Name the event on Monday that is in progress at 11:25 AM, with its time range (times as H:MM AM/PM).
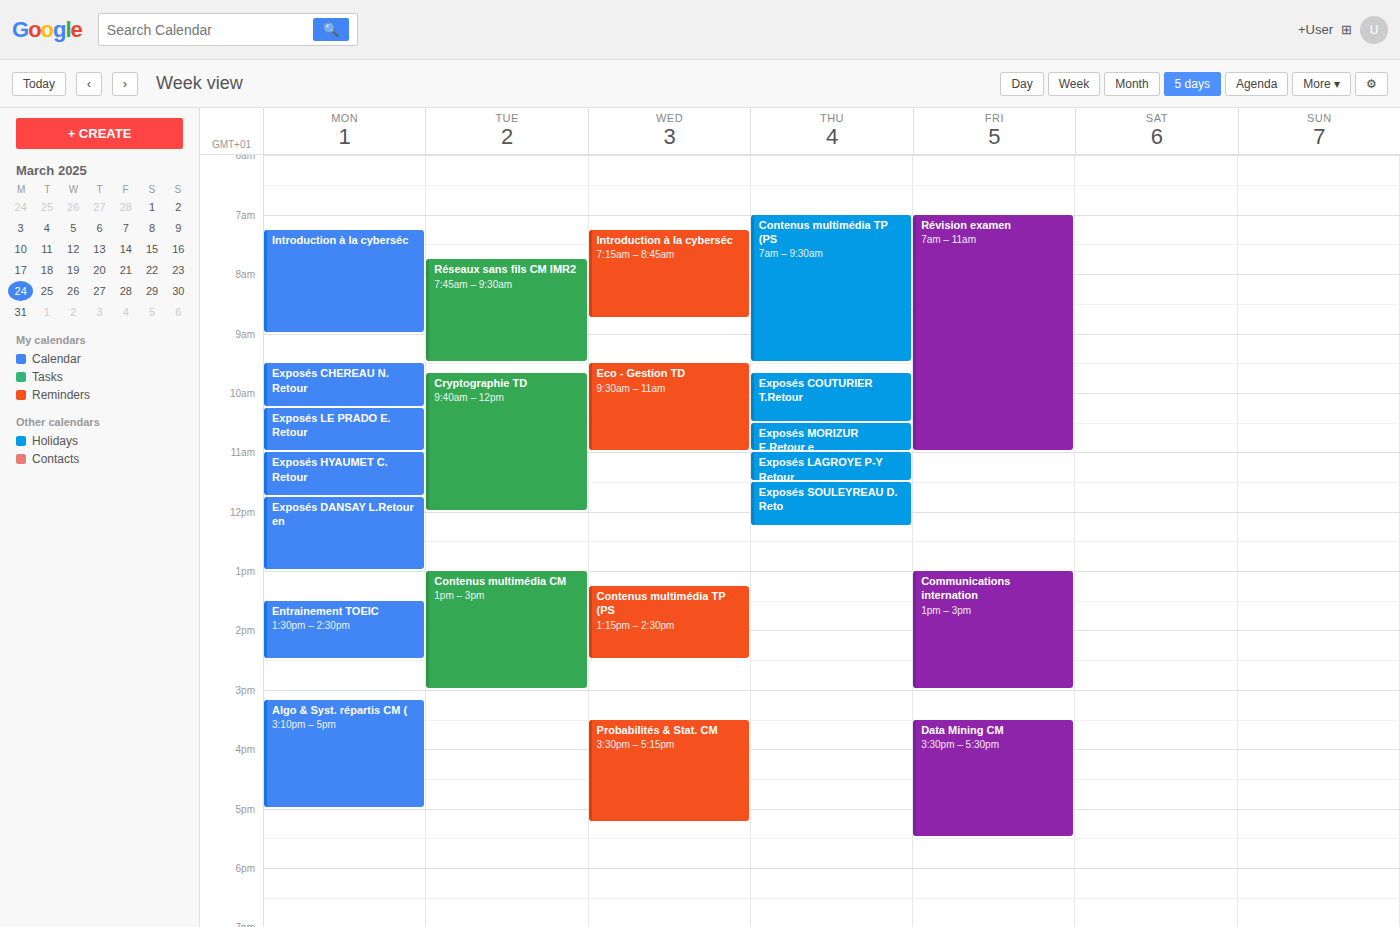
"Exposés HYAUMET C. Retour", 11:00 AM to 11:45 AM